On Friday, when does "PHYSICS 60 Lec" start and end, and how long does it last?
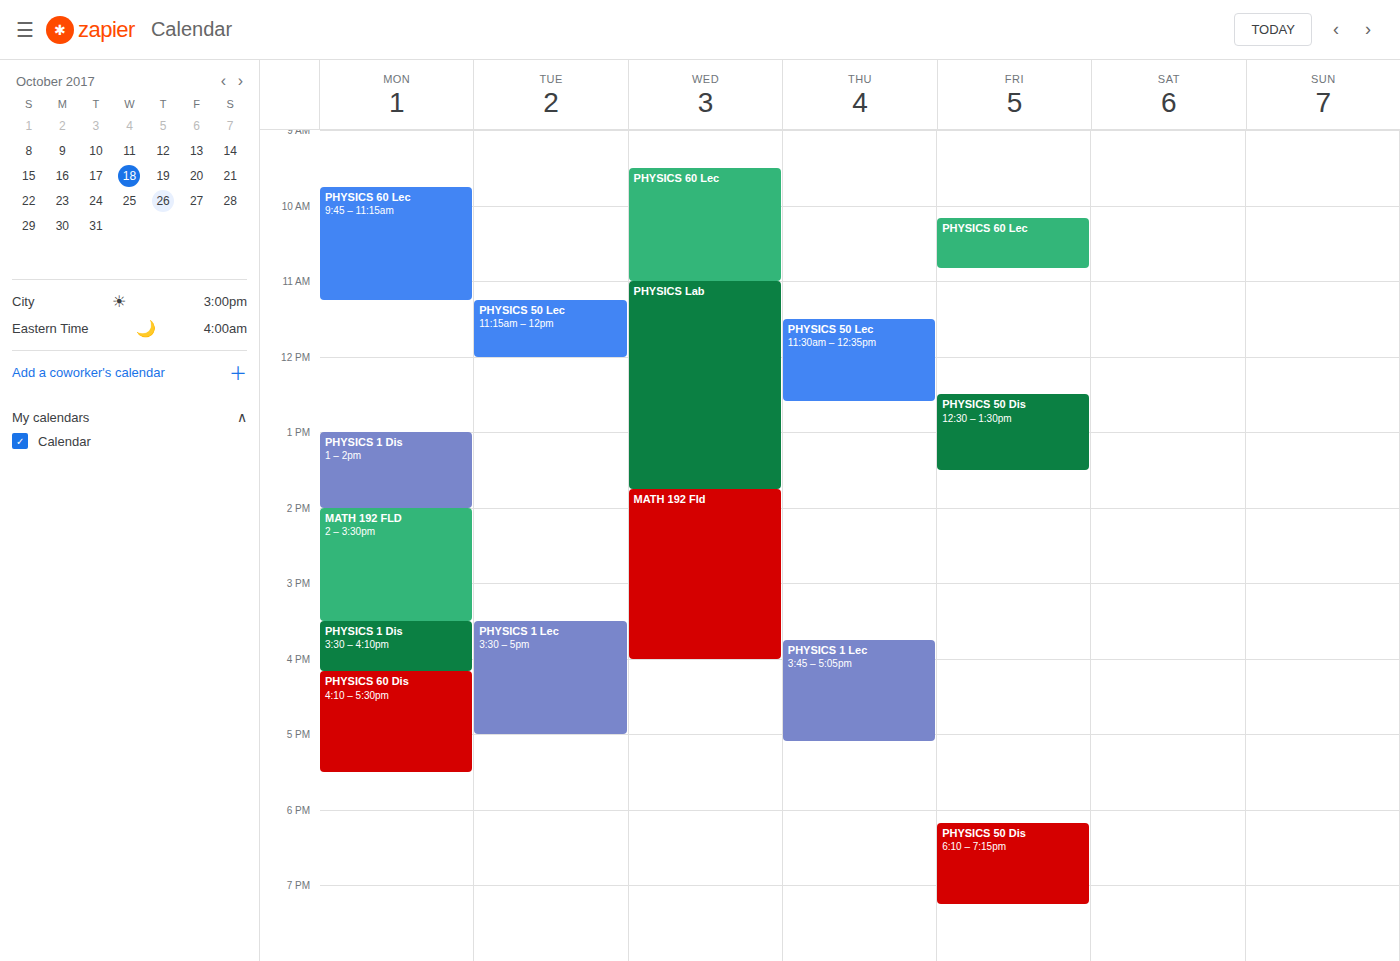
10:10 AM to 10:50 AM, 40 minutes